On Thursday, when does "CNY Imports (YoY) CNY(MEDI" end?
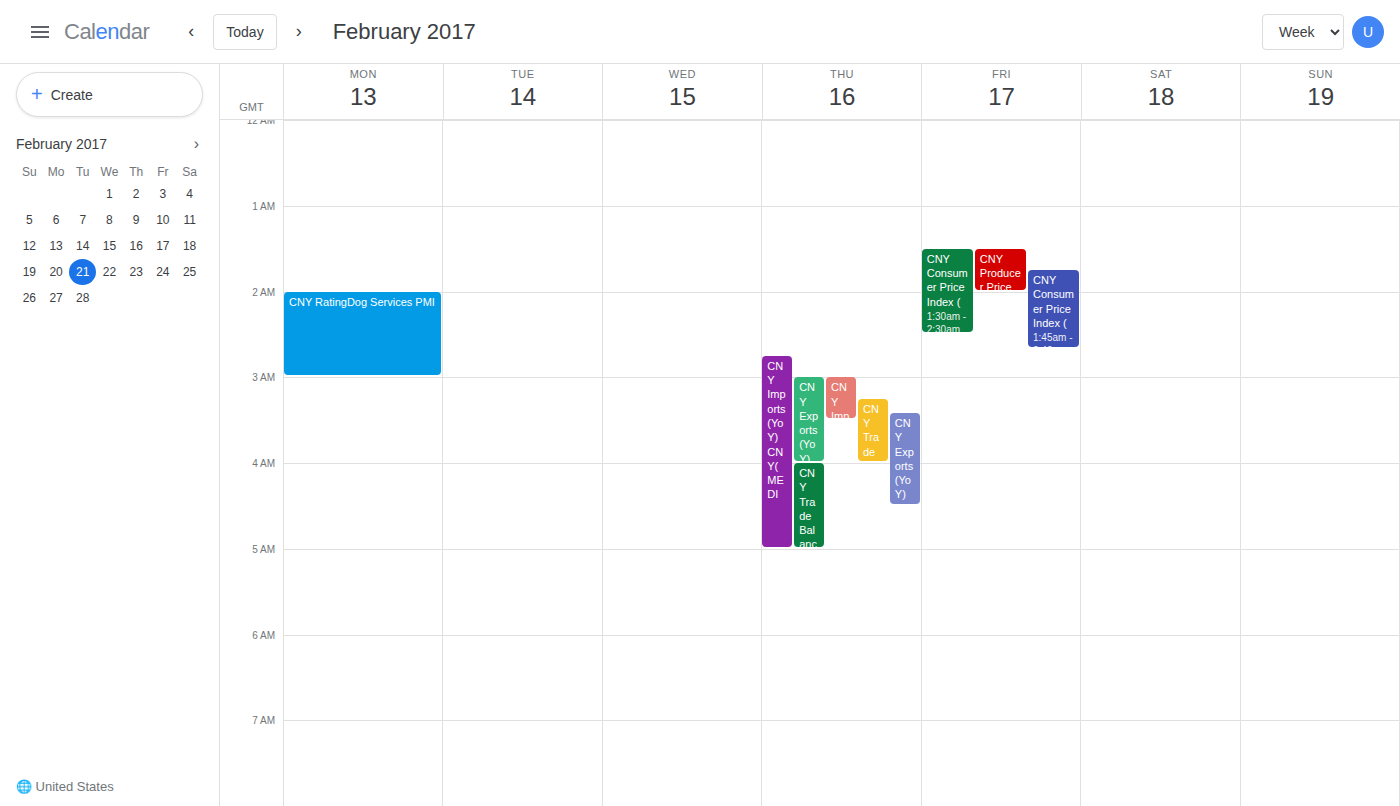
5:00 AM